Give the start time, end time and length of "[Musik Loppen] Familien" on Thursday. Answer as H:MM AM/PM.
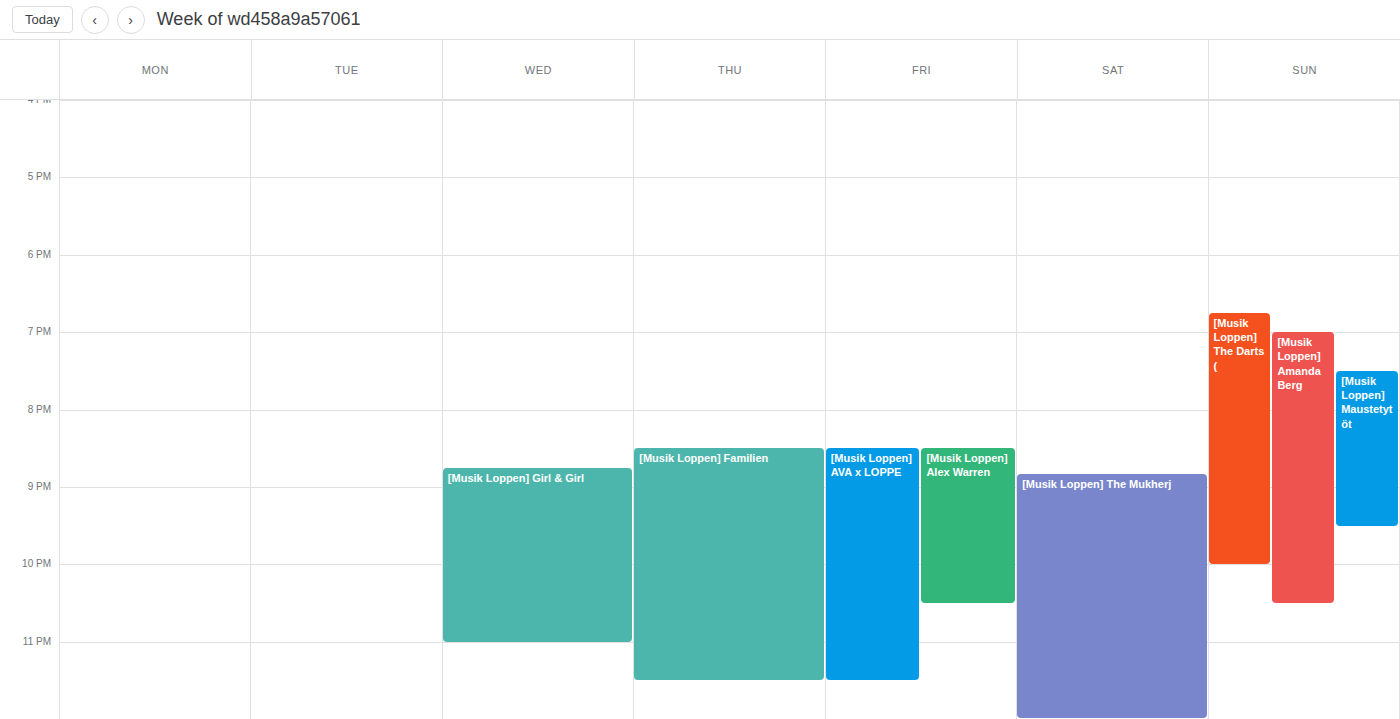
8:30 PM to 11:30 PM, 3 hours